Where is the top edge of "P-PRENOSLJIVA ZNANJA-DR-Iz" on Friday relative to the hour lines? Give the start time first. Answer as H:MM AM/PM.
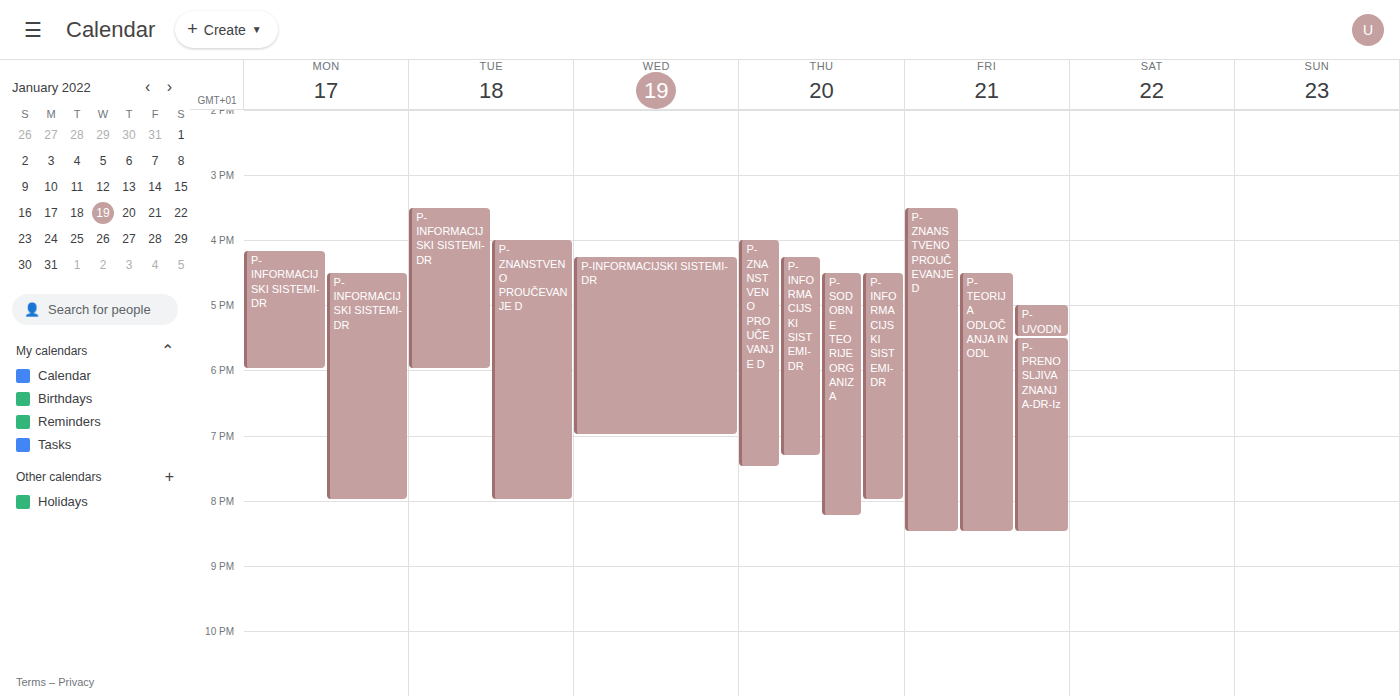
5:30 PM -- halfway between the 5 PM and 6 PM lines.